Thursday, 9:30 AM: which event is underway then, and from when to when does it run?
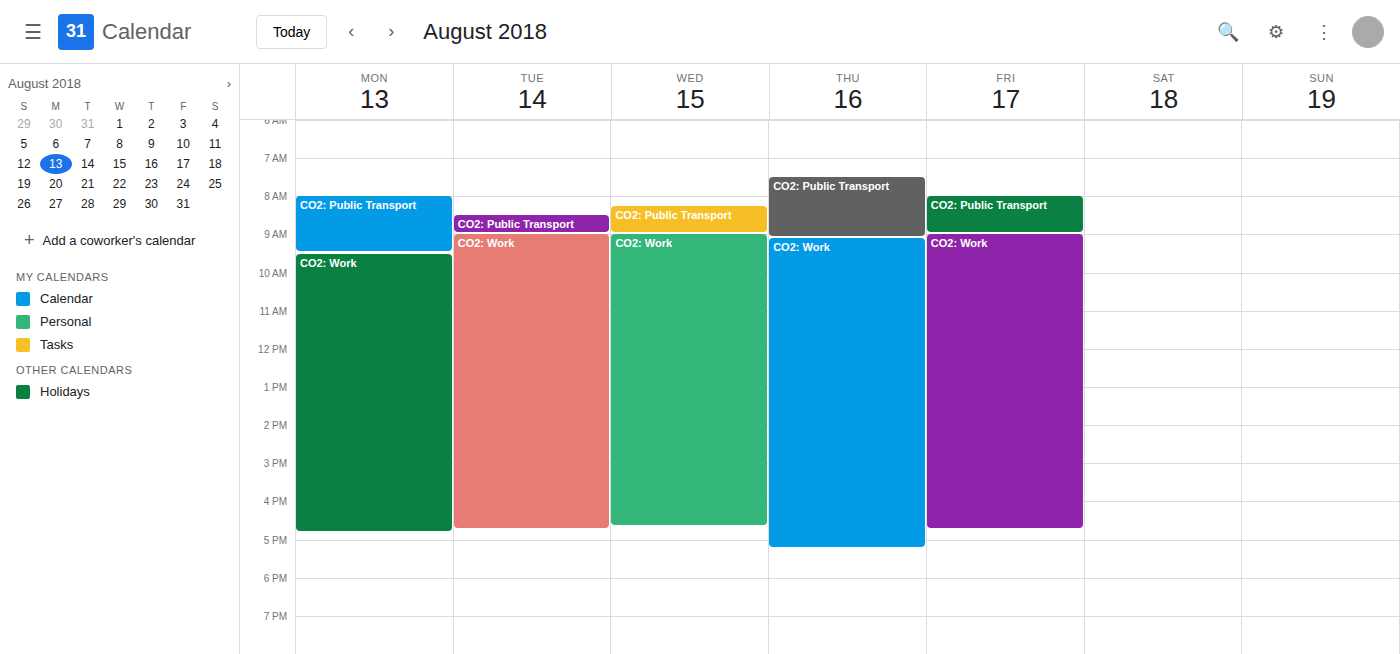
"CO2: Work", 9:05 AM to 5:15 PM